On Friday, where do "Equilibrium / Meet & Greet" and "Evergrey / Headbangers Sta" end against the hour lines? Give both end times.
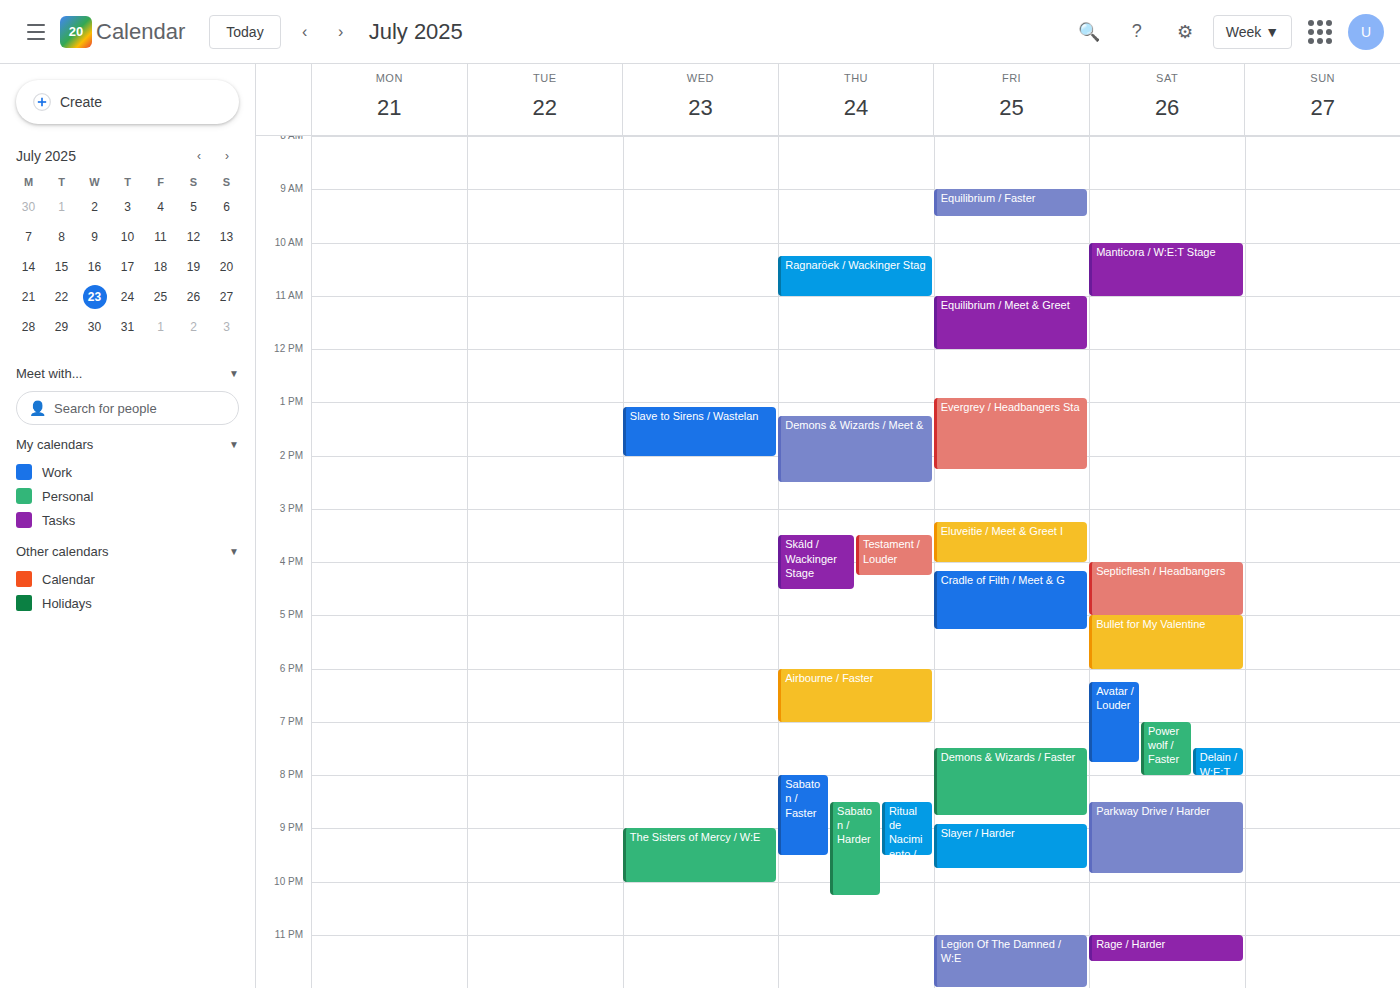
"Equilibrium / Meet & Greet": 12:00 PM, exactly on the 12 PM line. "Evergrey / Headbangers Sta": 2:15 PM, neither: a quarter of the way from the 2 PM line to the 3 PM line.